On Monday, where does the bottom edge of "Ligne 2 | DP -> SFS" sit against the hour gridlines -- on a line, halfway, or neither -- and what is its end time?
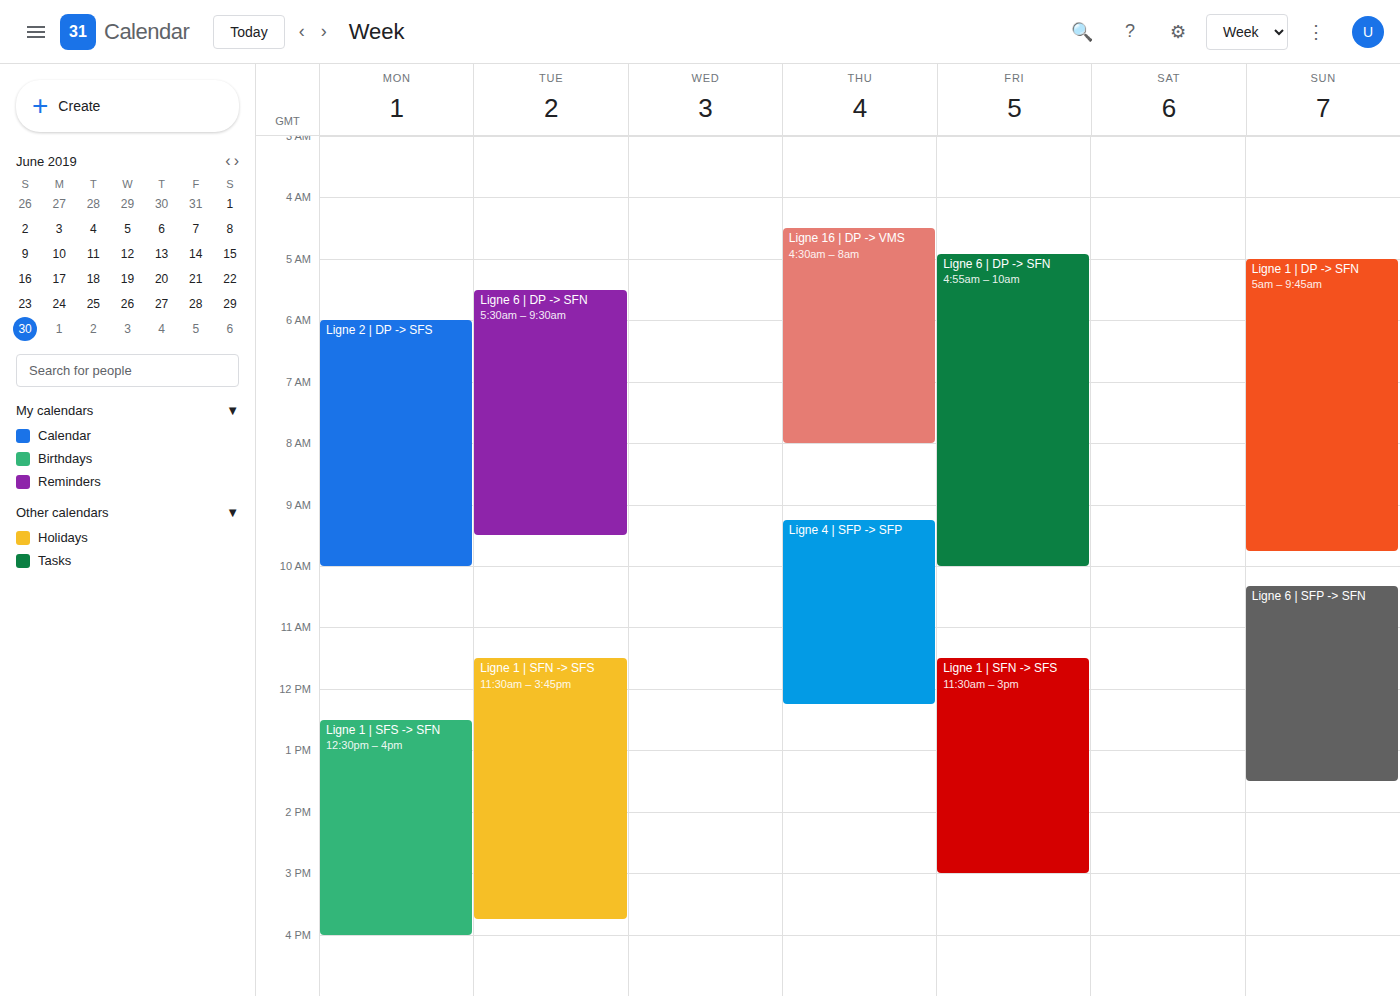
10:00 -- exactly on the 10:00 line.